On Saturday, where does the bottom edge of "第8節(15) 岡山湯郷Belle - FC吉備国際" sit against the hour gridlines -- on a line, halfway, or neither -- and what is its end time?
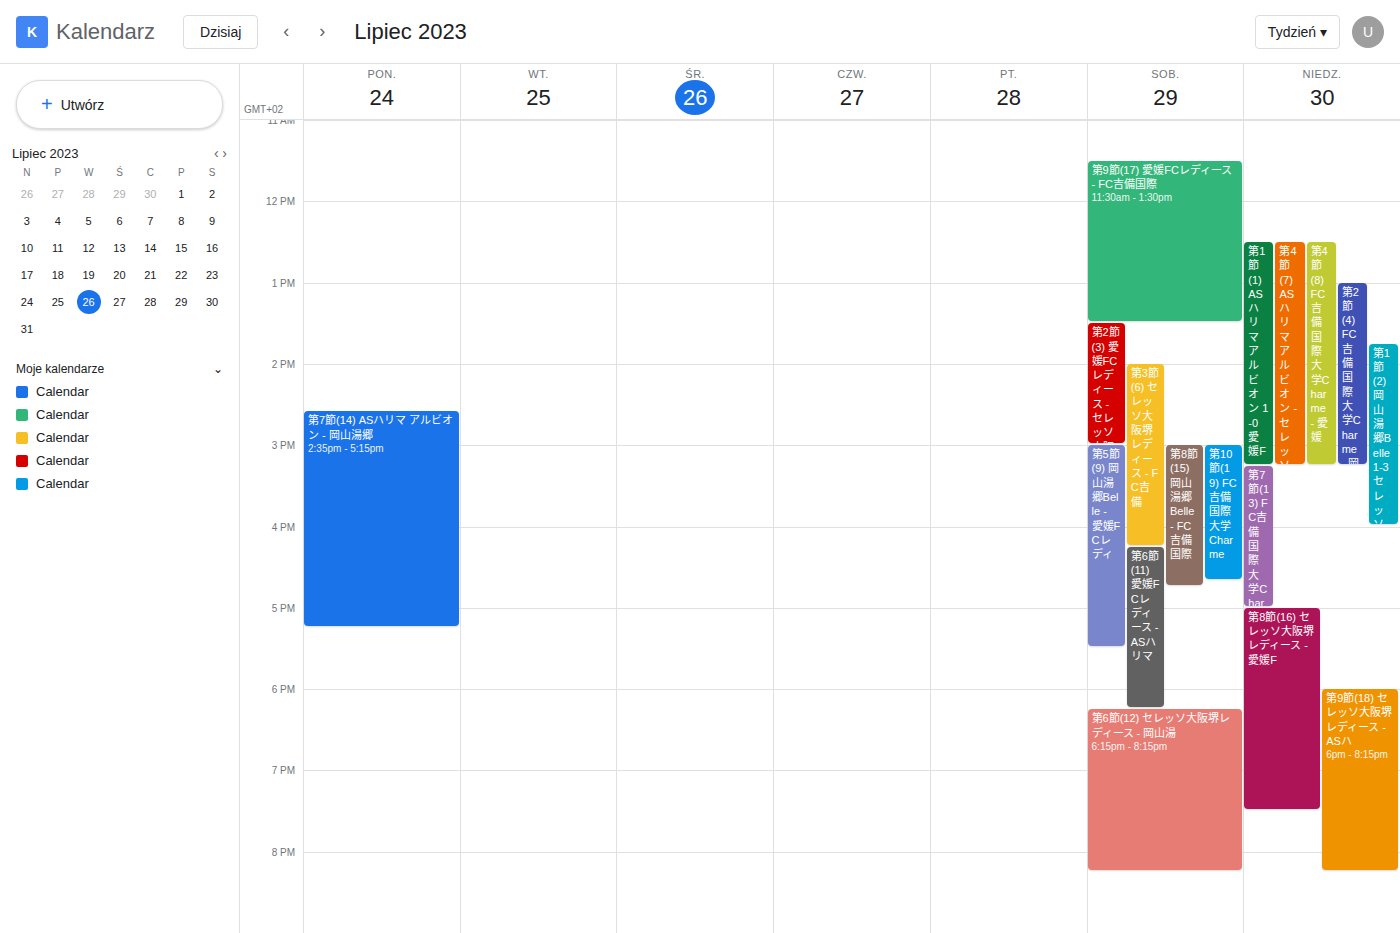
4:45 PM -- neither: three quarters of the way from the 4 PM line to the 5 PM line.